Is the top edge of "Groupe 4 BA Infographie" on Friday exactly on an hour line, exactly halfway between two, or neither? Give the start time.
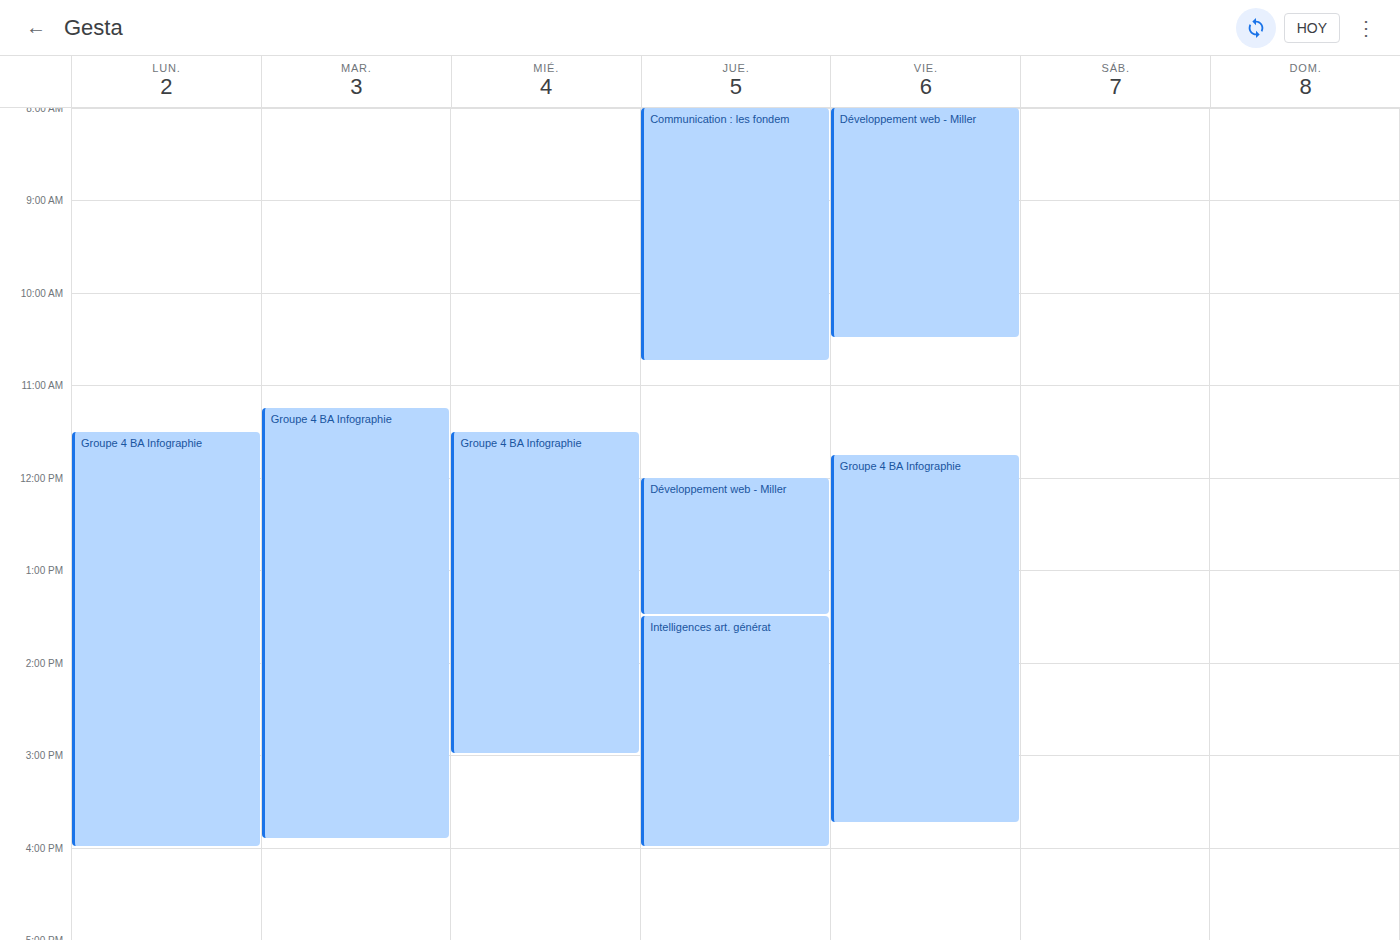
11:45 AM -- neither: three quarters of the way from the 11 AM line to the 12 PM line.